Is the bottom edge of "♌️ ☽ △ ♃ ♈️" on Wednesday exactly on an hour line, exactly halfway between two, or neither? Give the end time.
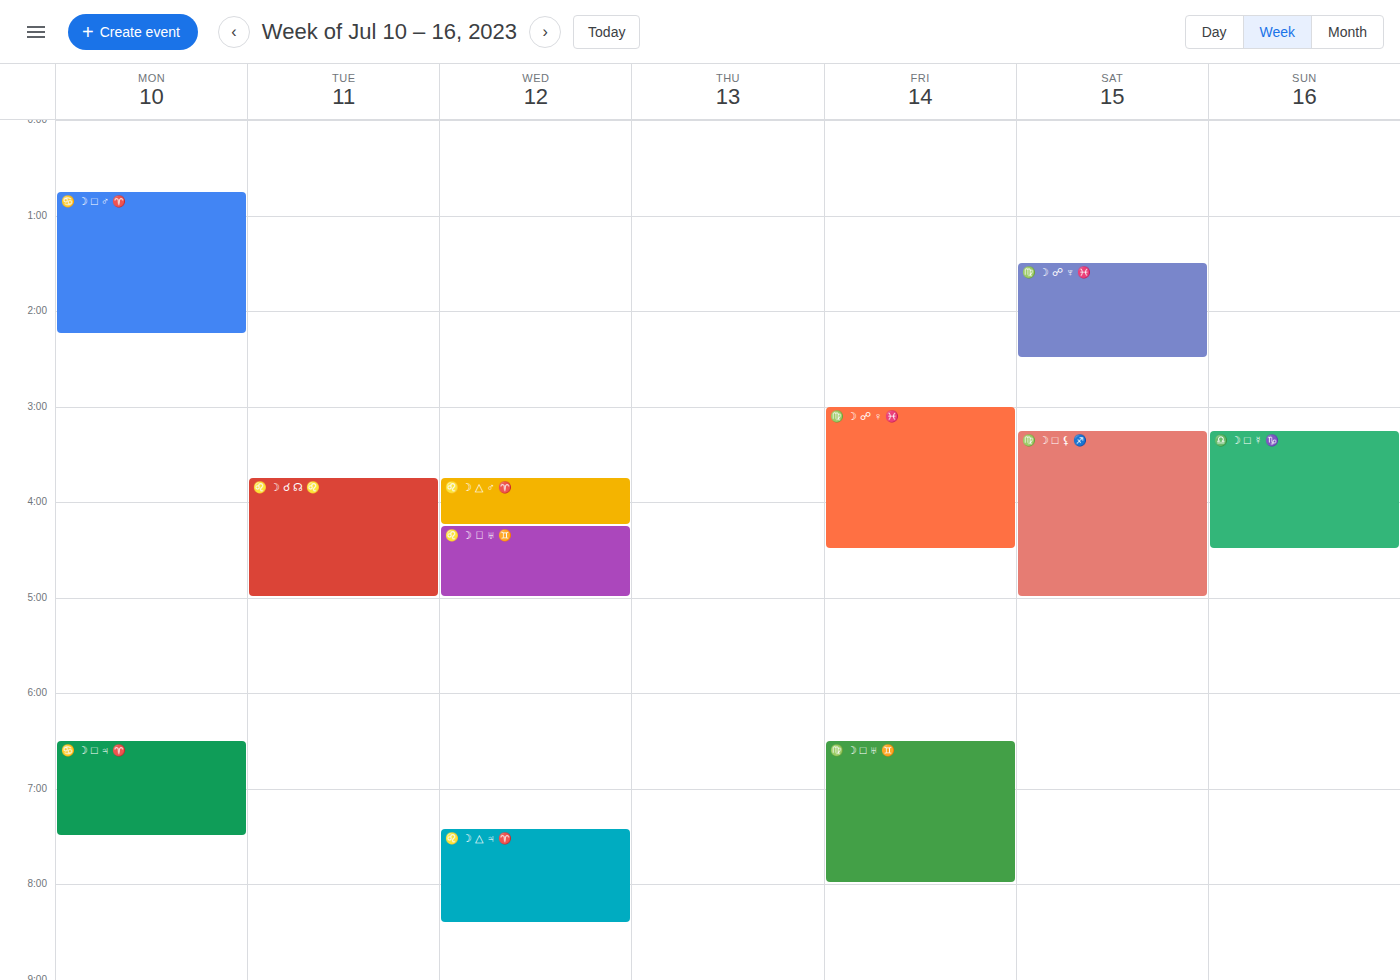
8:25 AM -- neither: 25 minutes below the 8 AM line and 35 minutes above the 9 AM line.